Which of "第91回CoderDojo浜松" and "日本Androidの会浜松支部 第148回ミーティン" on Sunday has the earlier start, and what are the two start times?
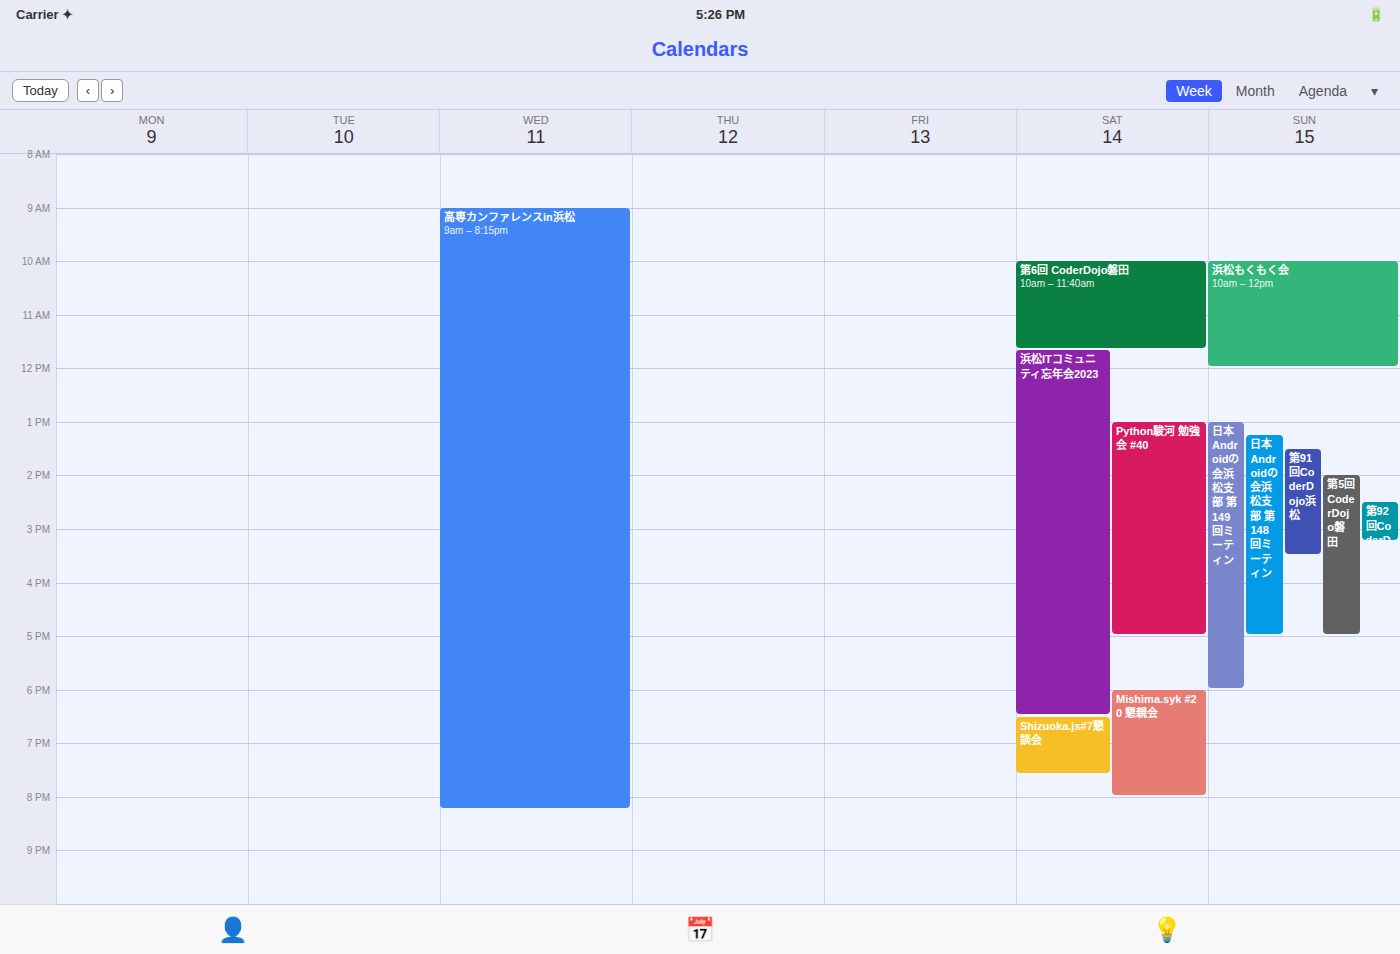
"日本Androidの会浜松支部 第148回ミーティン" 1:15 PM; "第91回CoderDojo浜松" 1:30 PM.